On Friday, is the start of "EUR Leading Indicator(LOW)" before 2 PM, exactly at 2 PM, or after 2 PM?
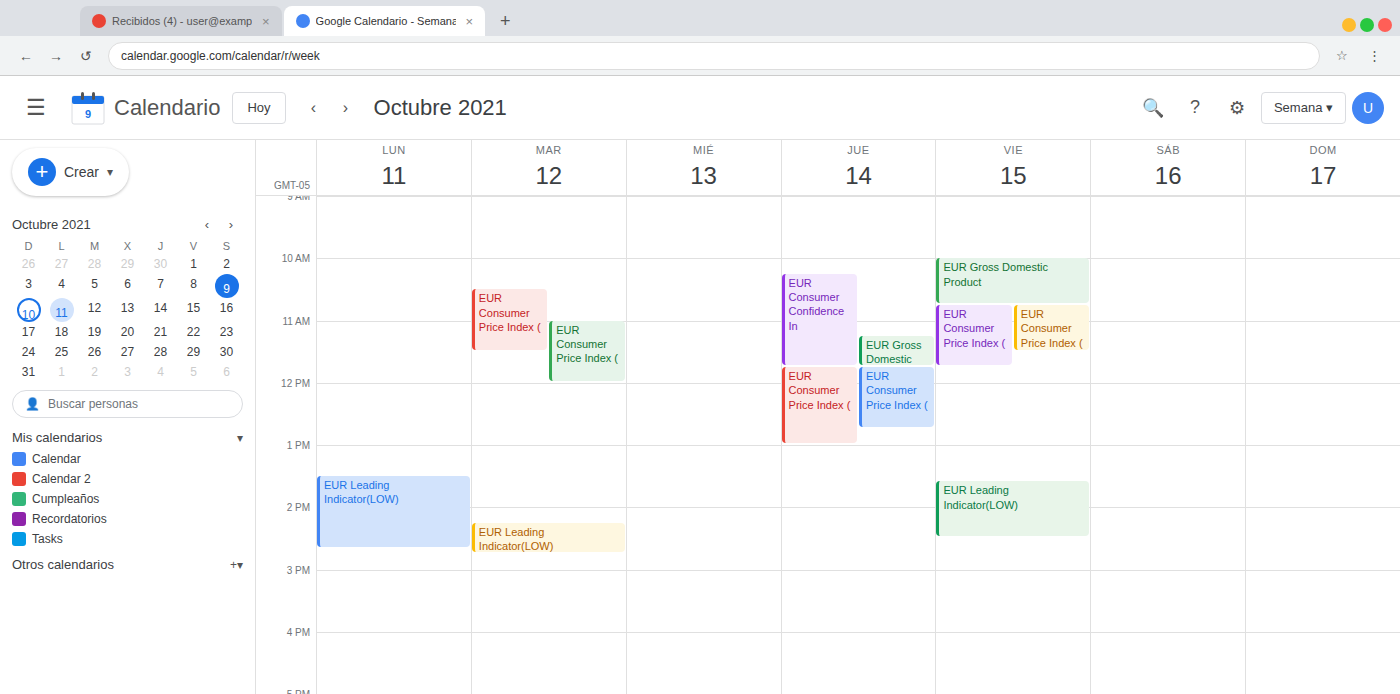
1:35 PM -- before 2 PM, 25 minutes above the 2 PM line.